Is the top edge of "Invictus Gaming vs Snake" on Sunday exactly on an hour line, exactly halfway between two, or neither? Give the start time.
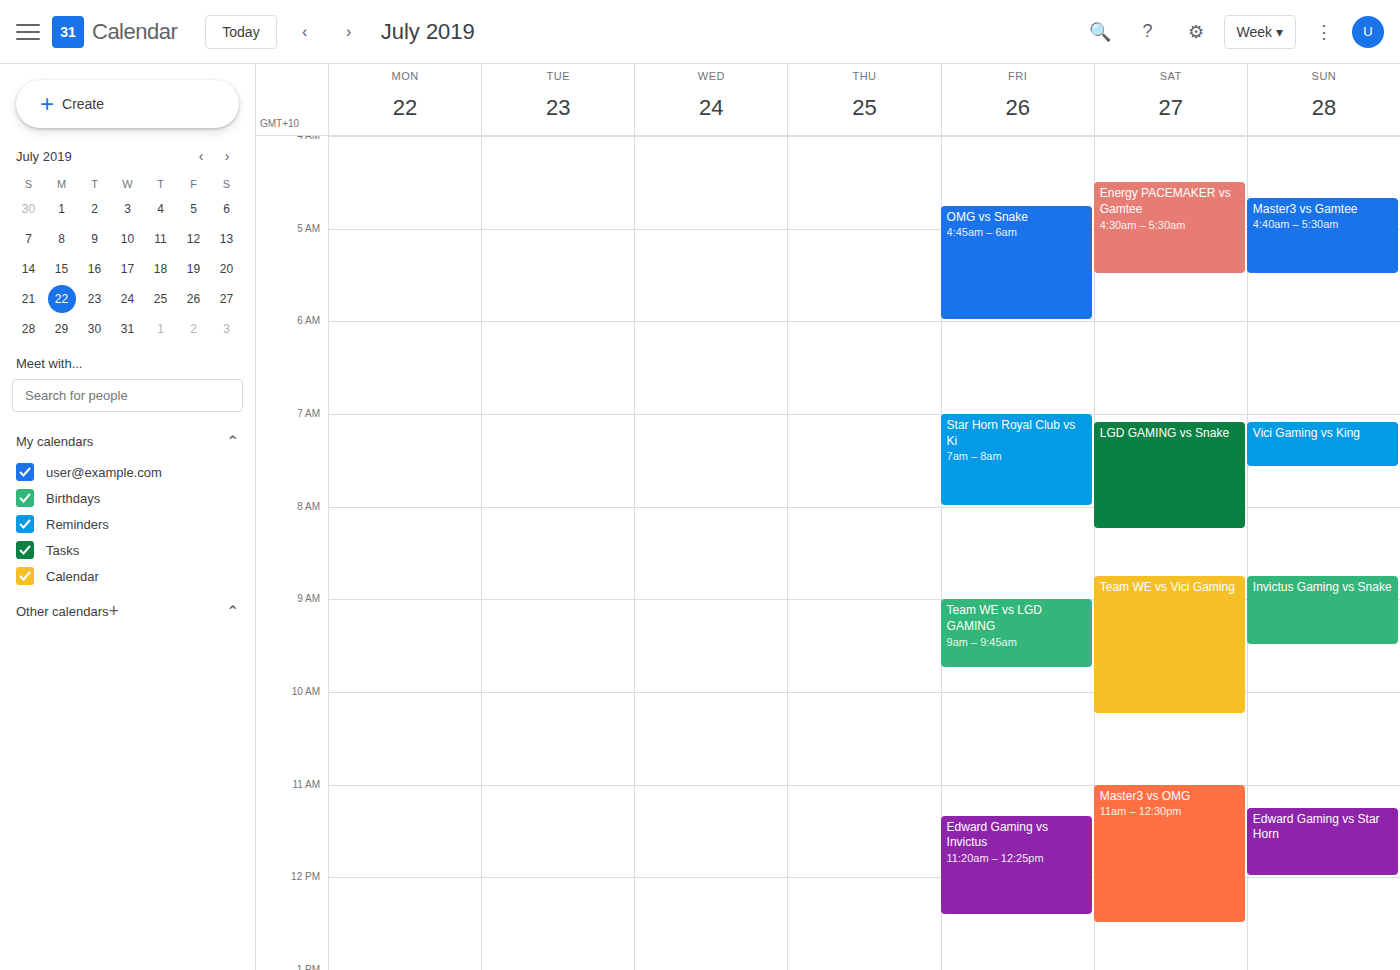
8:45 AM -- neither: three quarters of the way from the 8 AM line to the 9 AM line.